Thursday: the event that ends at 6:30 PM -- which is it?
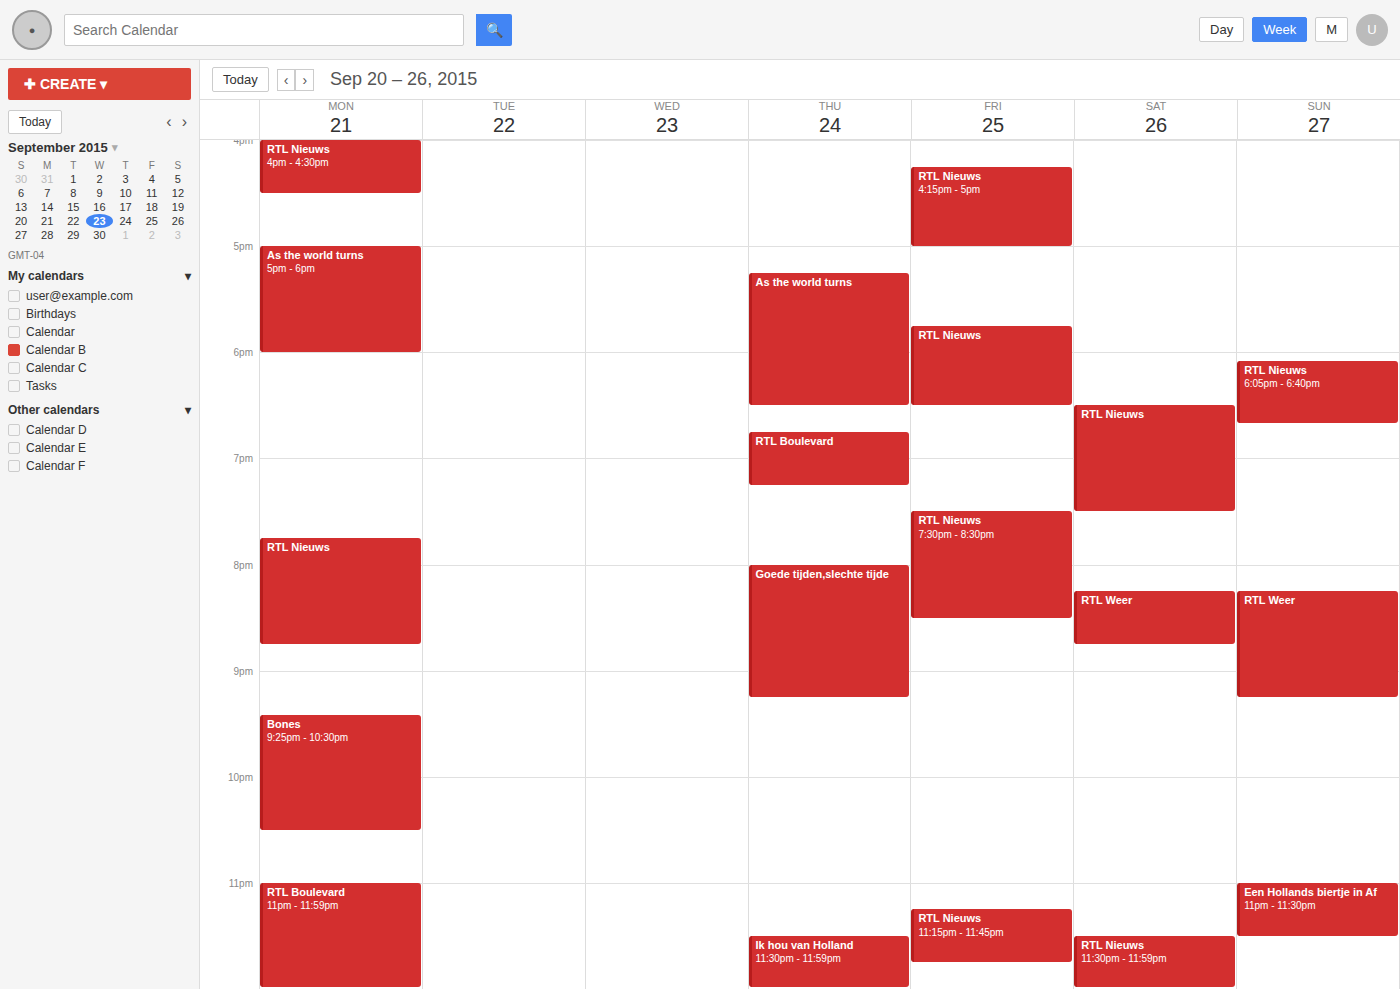
"As the world turns"